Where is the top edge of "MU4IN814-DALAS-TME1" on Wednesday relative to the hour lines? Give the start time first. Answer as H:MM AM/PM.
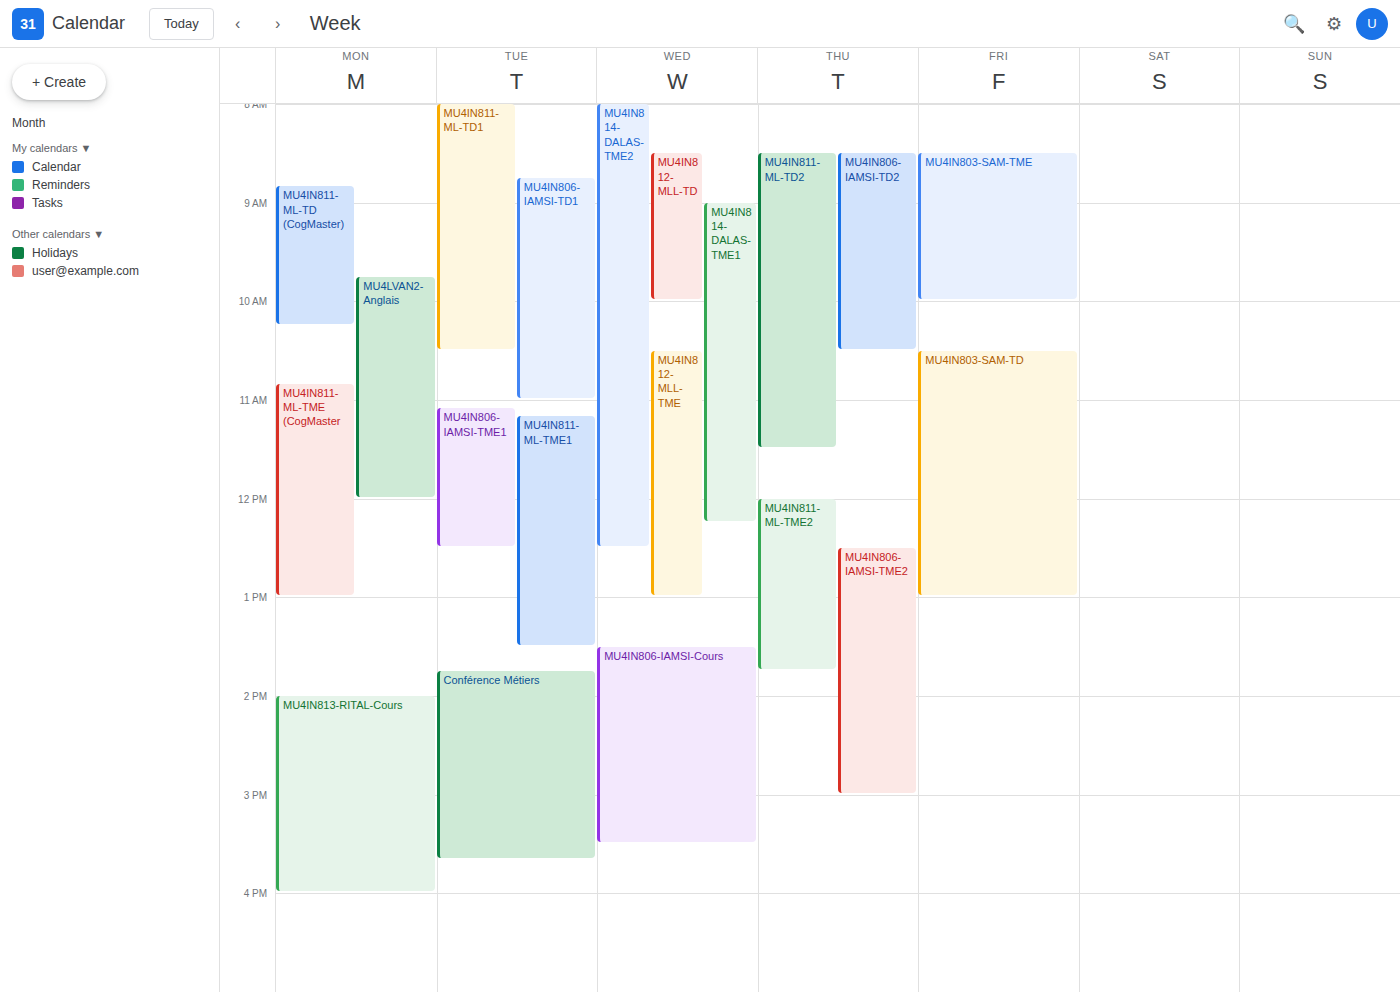
9:00 AM -- exactly on the 9 AM line.